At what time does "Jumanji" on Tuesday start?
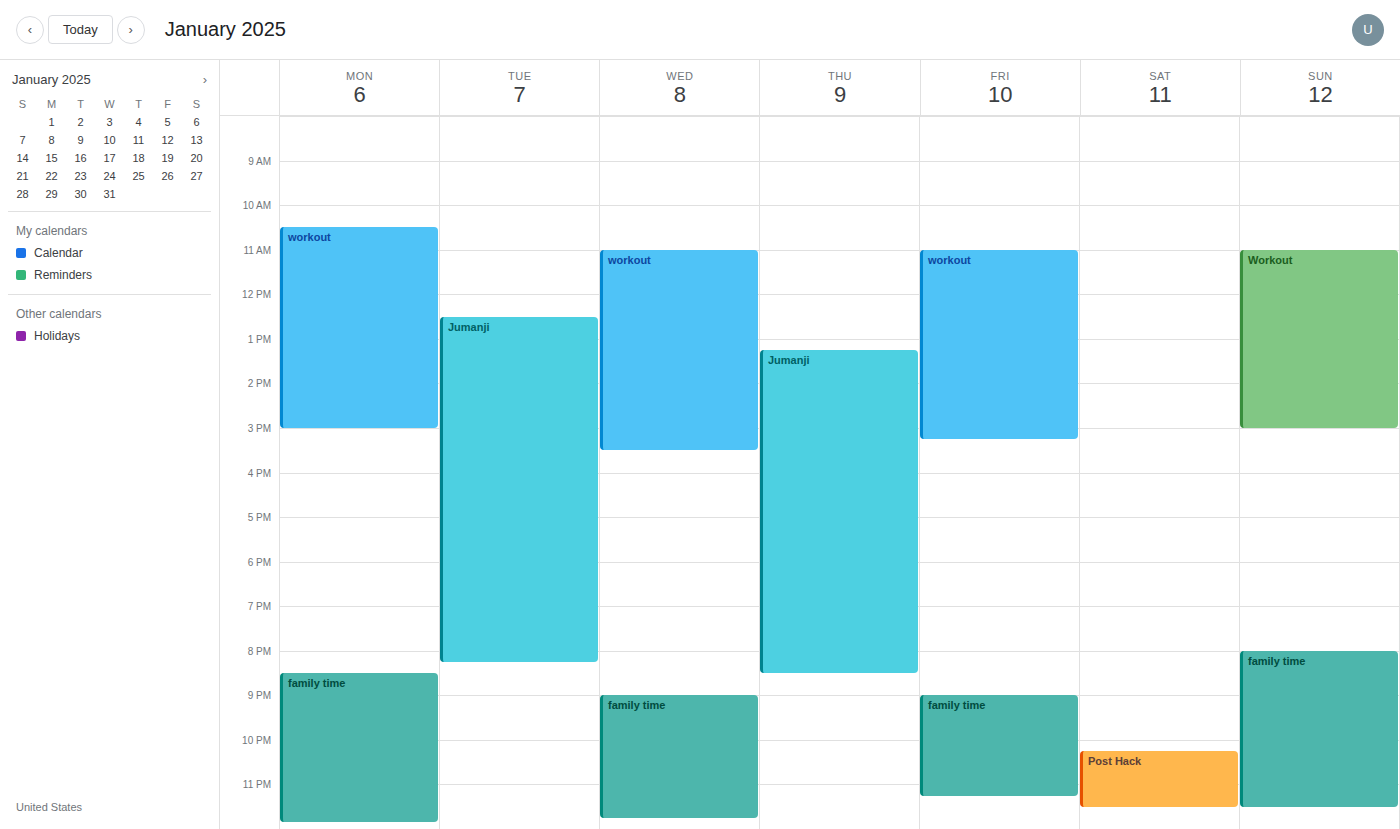
12:30 PM